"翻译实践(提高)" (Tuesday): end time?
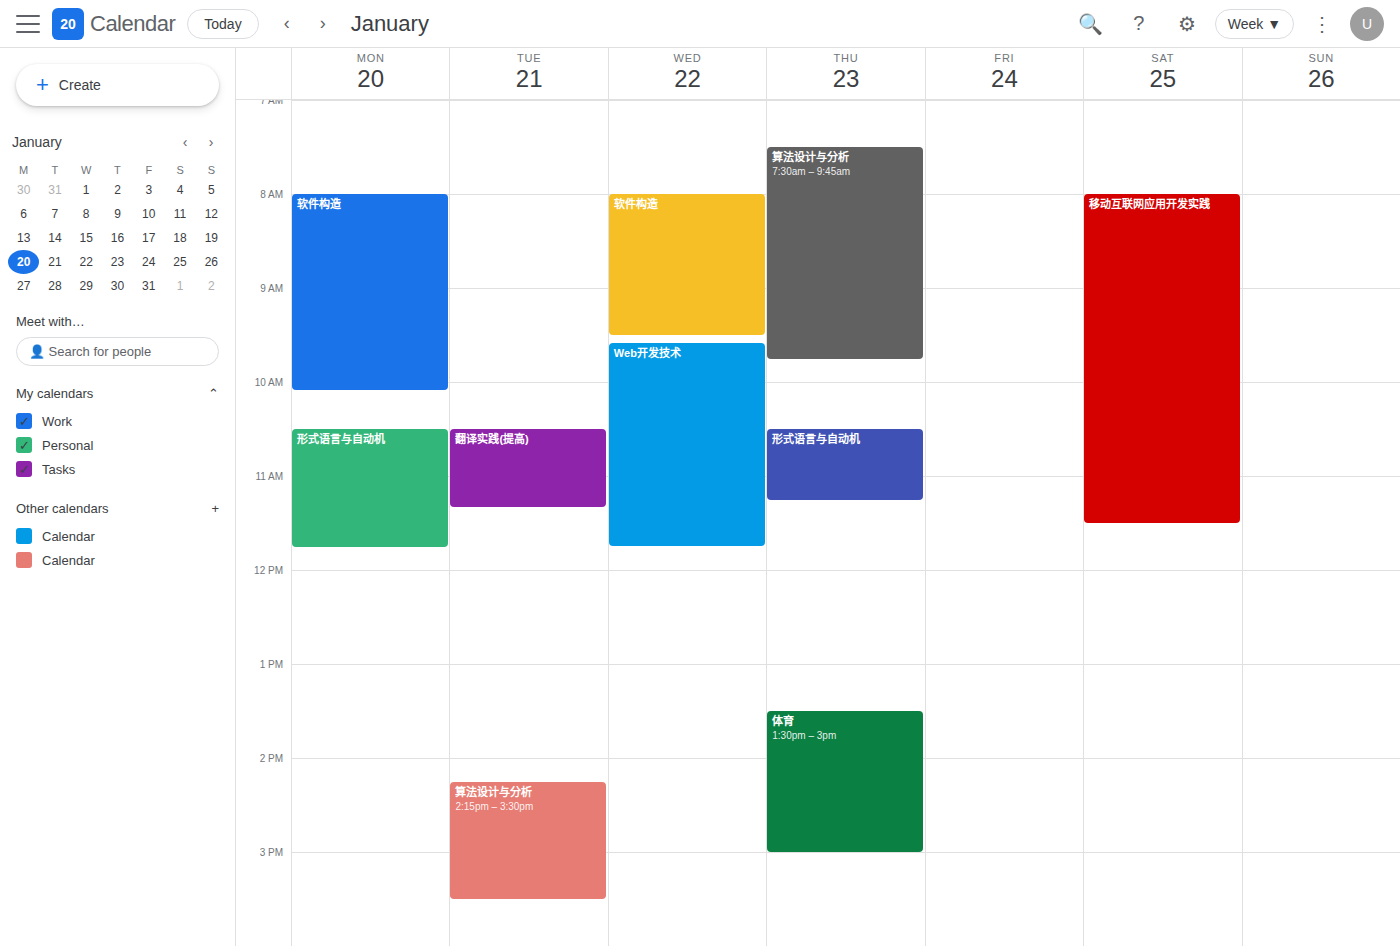
11:20 AM